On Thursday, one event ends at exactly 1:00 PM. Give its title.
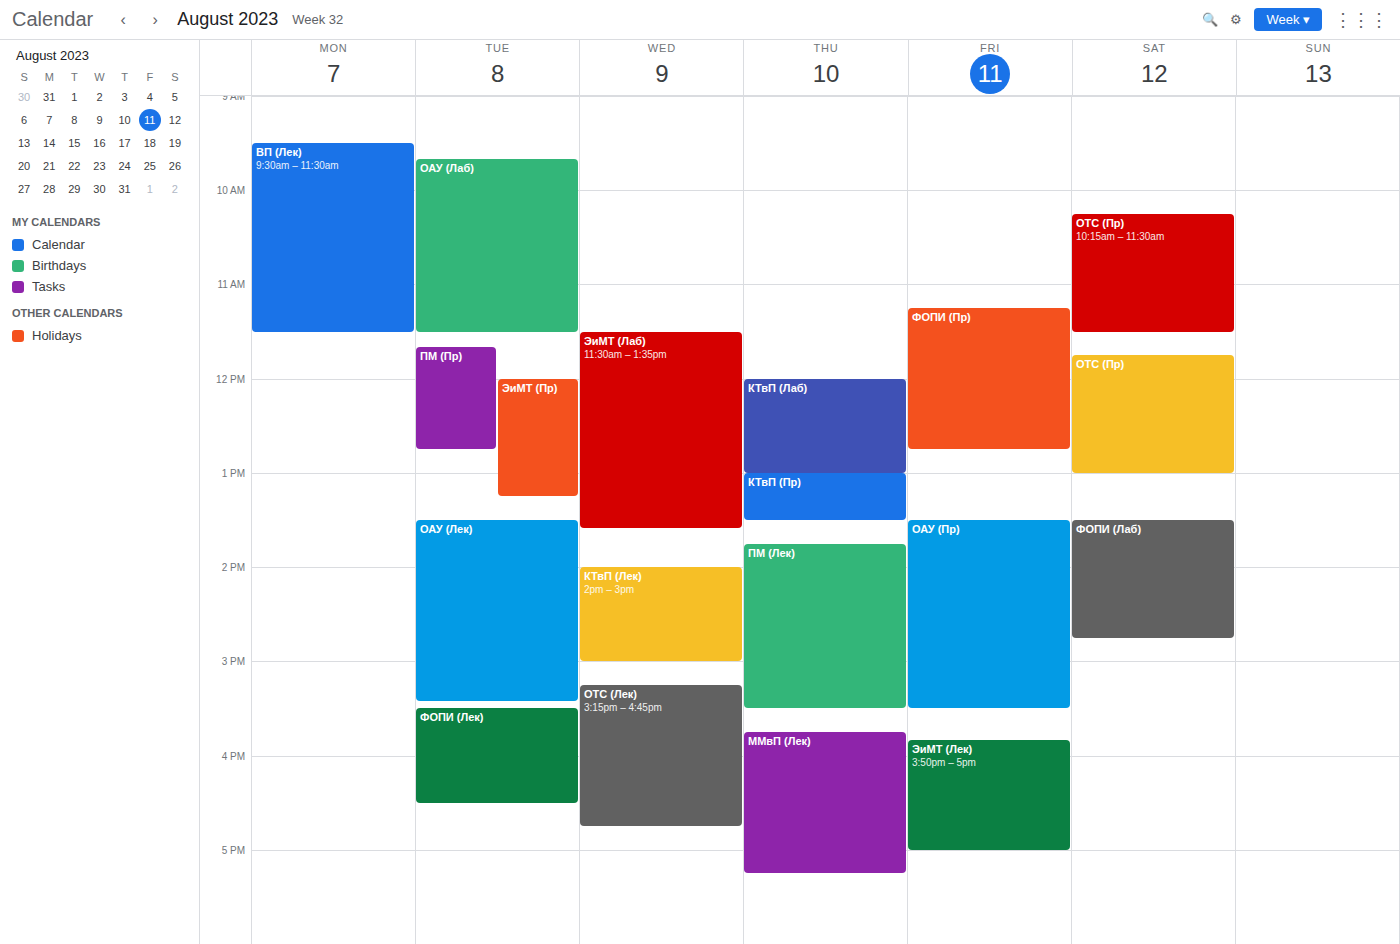
"КТвП (Лаб)"